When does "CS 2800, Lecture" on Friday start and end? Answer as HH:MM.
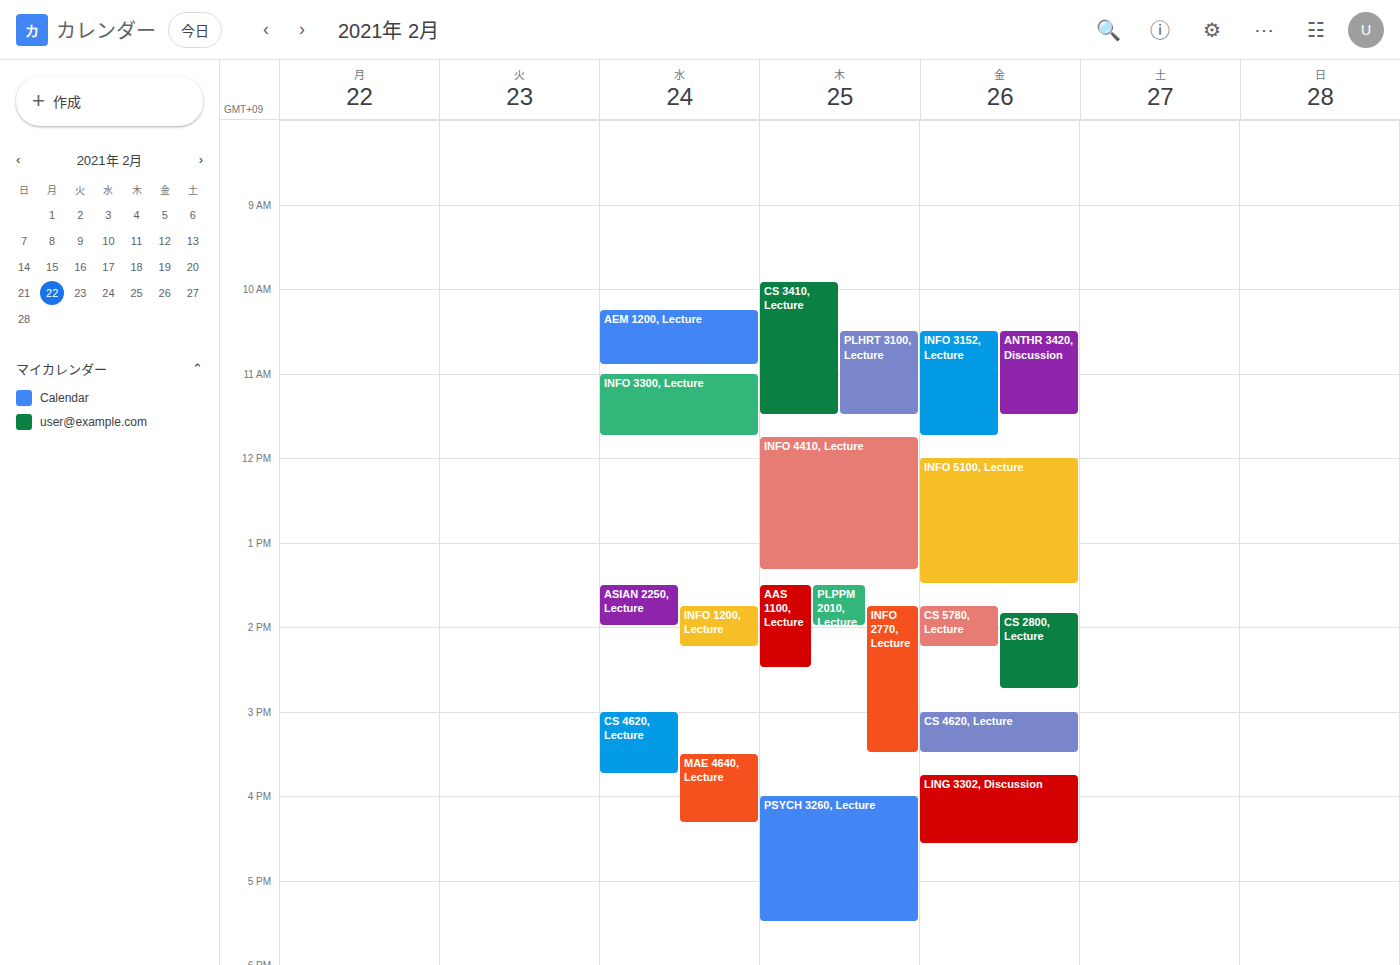
13:50 to 14:45